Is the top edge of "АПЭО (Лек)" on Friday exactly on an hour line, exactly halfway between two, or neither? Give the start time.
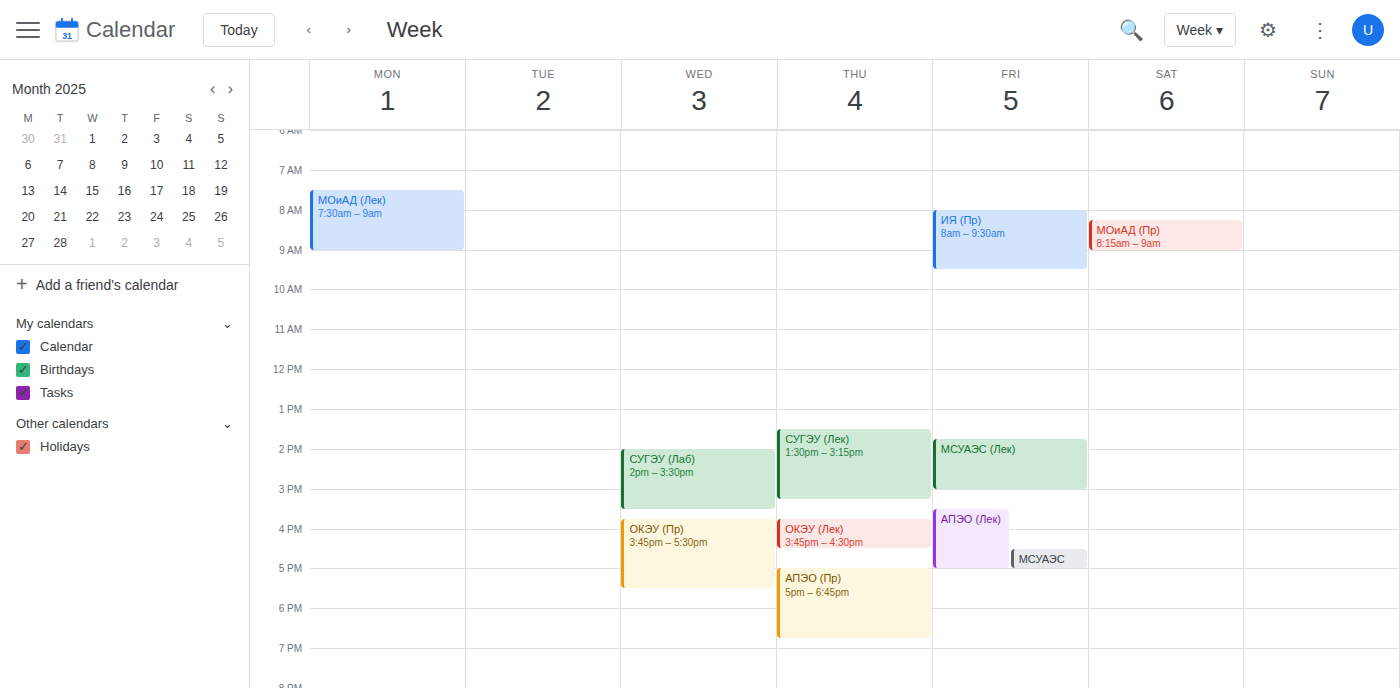
3:30 PM -- halfway between the 3 PM and 4 PM lines.